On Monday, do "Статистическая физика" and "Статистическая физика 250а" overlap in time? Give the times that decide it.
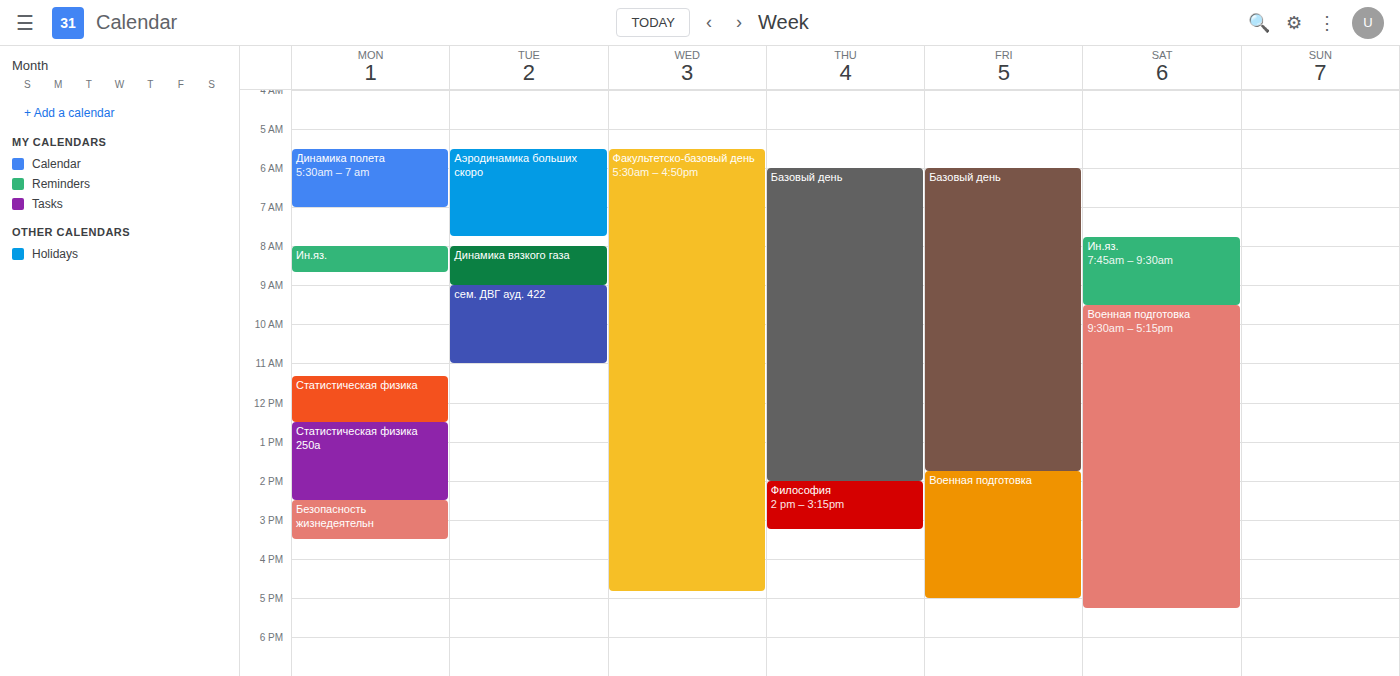
"Статистическая физика" ends at 12:30 PM, exactly when "Статистическая физика 250а" starts -- they touch but do not overlap.